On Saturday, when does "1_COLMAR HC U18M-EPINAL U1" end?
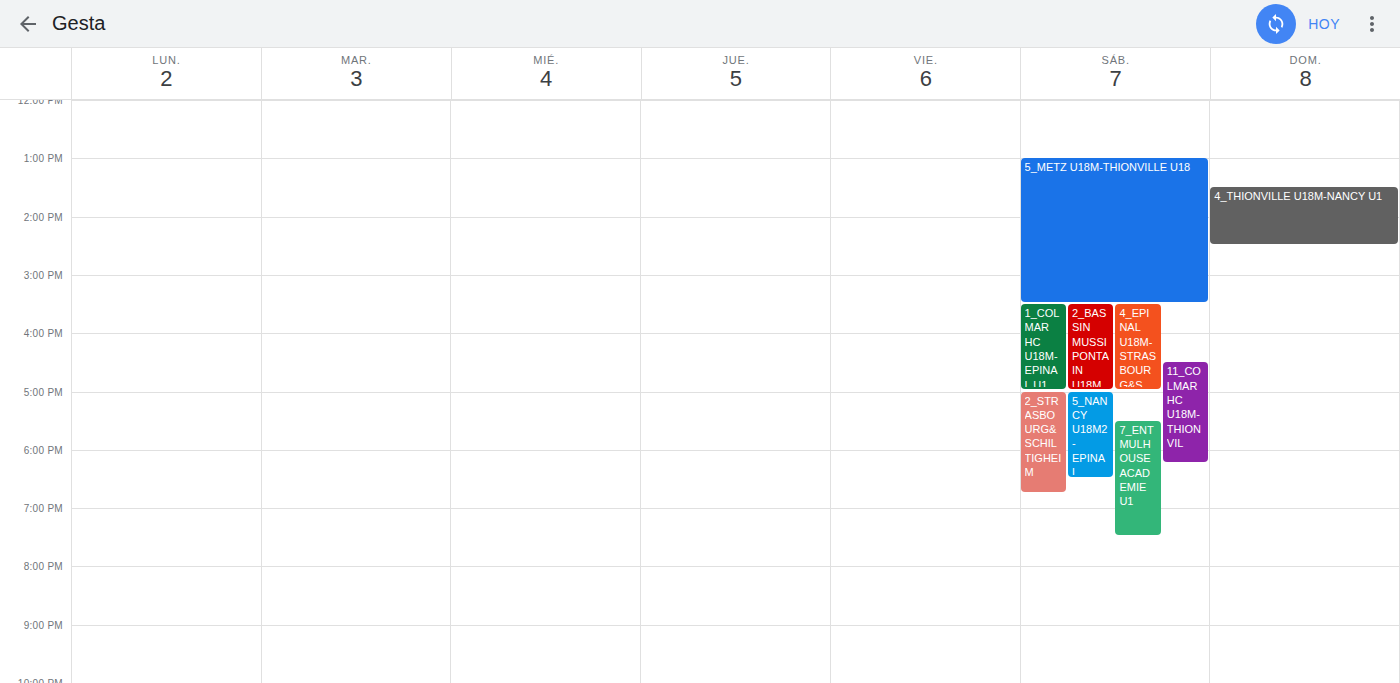
5:00 PM